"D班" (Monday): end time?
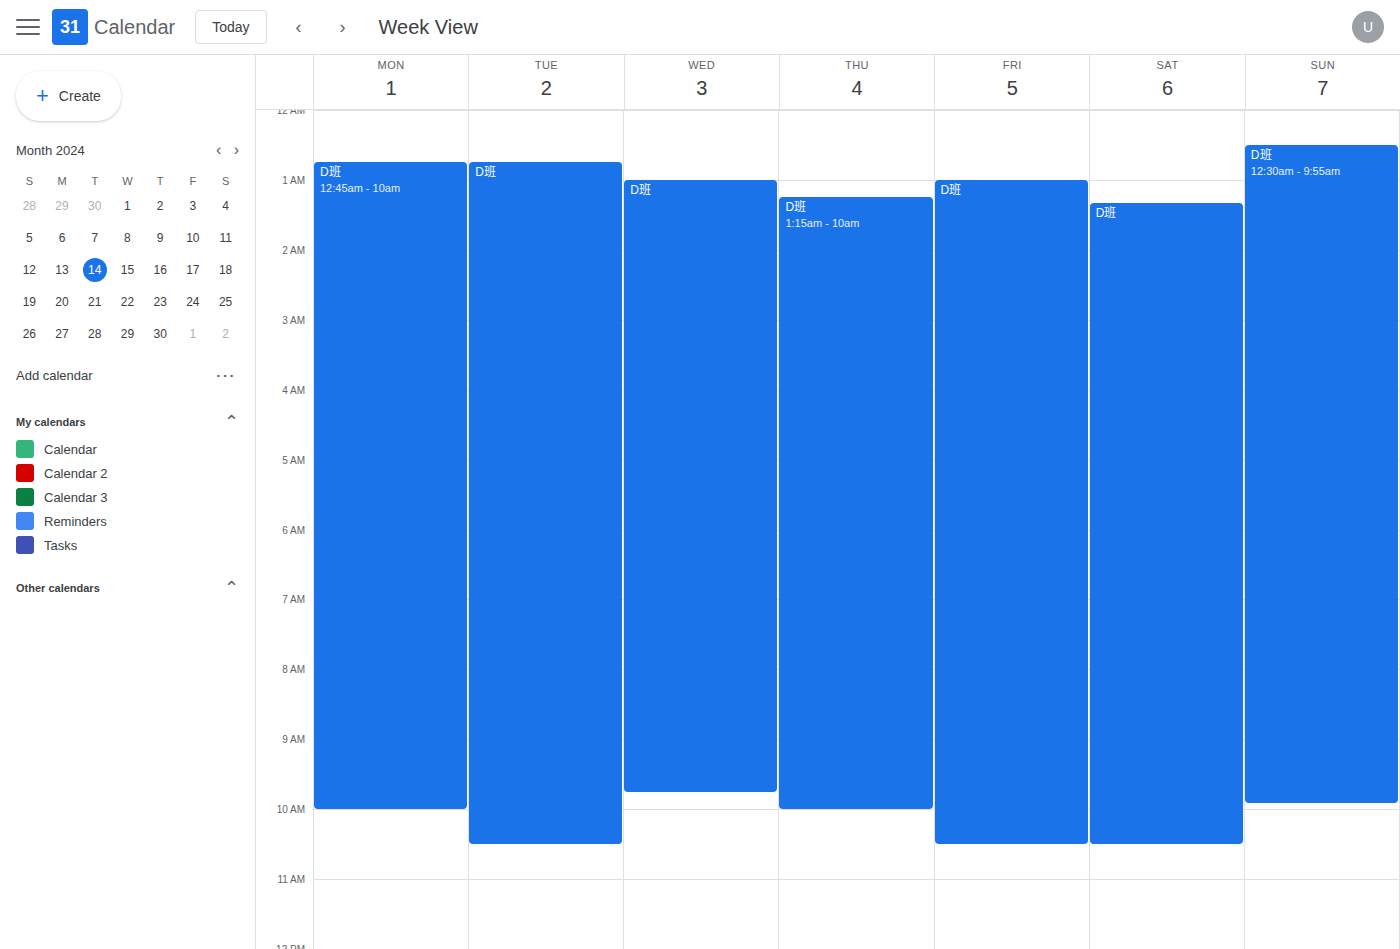
10:00 AM